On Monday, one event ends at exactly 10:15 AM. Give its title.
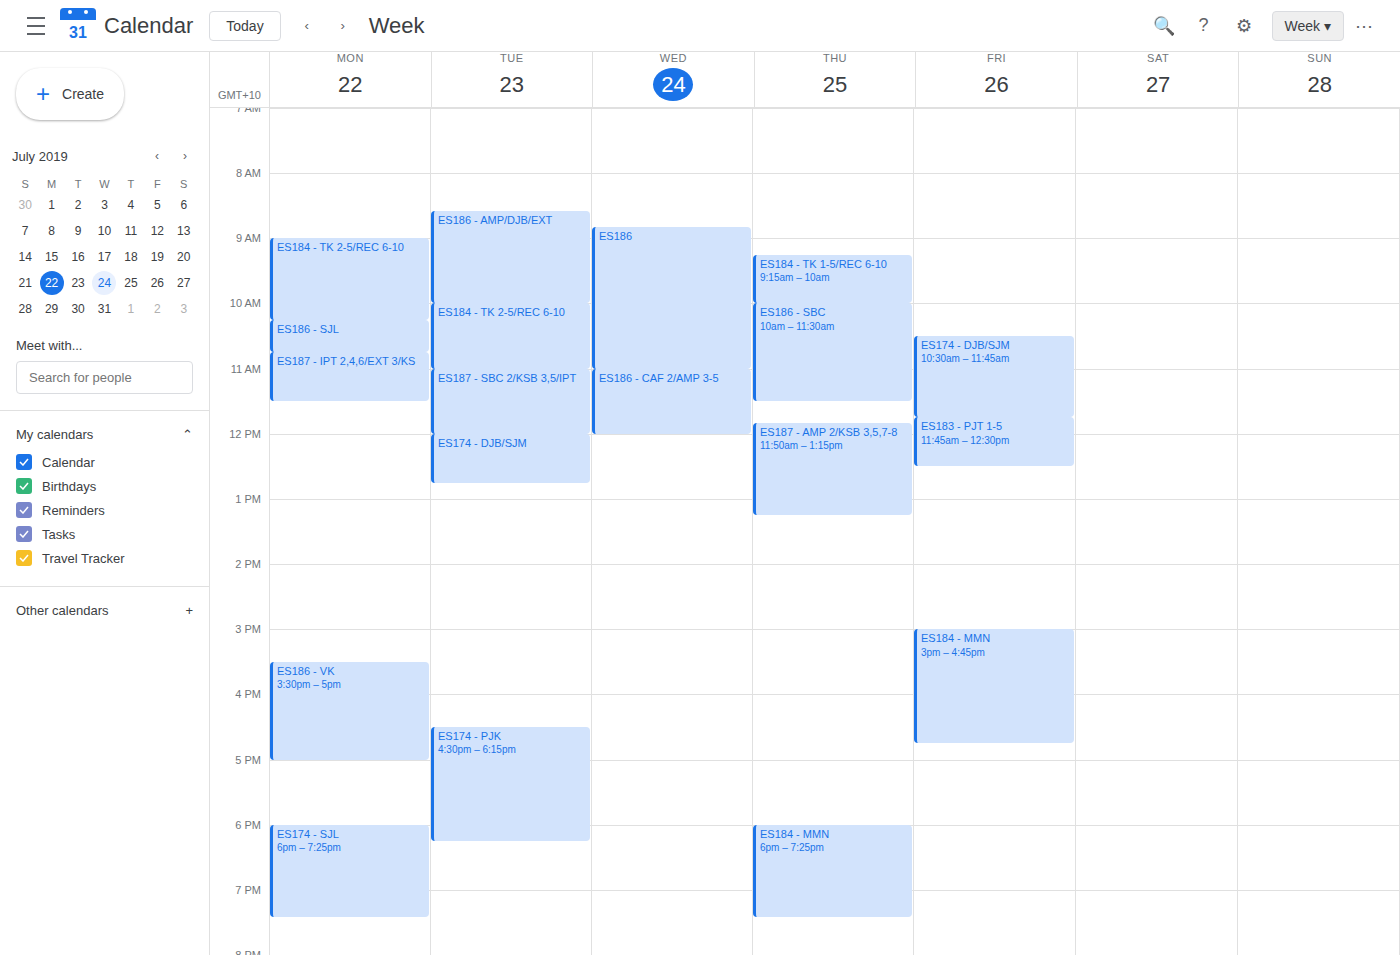
"ES184 - TK 2-5/REC 6-10"